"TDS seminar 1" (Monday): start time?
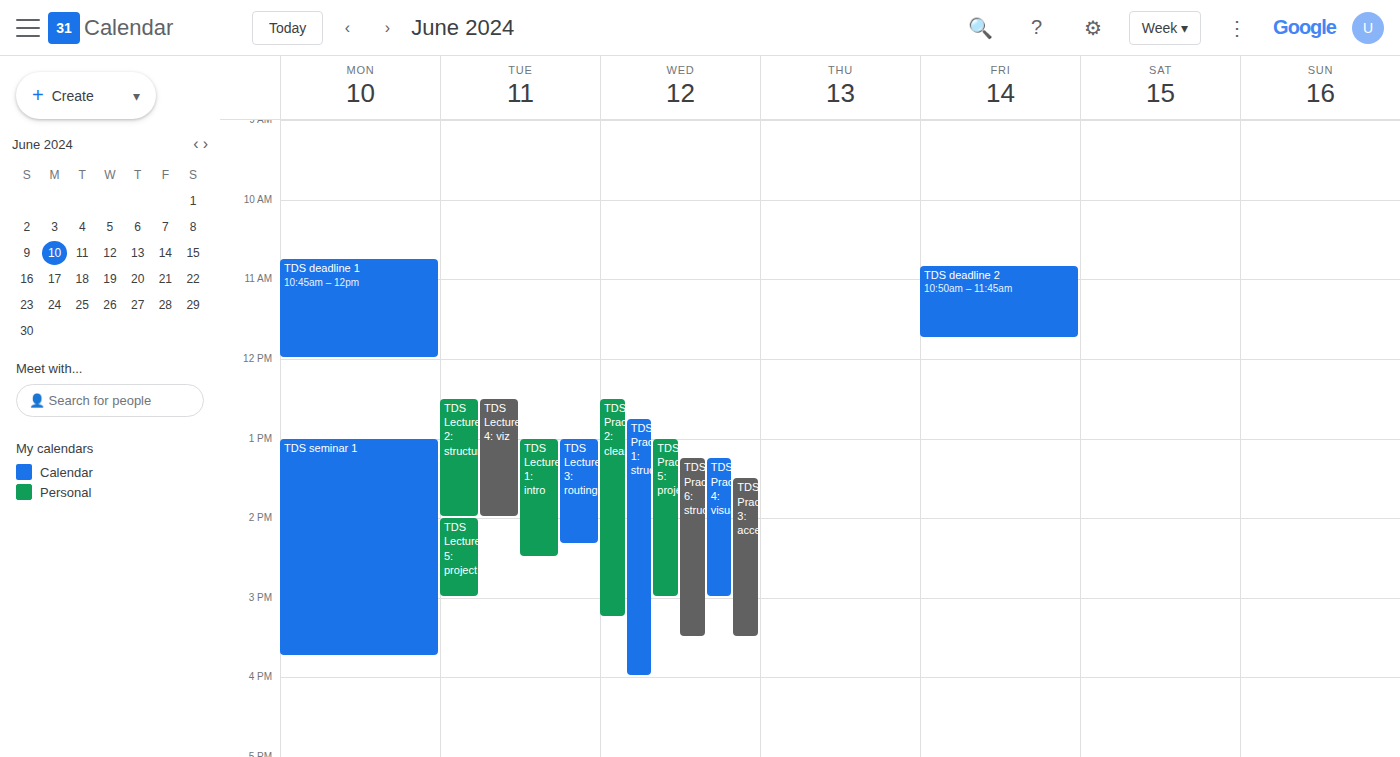
1:00 PM